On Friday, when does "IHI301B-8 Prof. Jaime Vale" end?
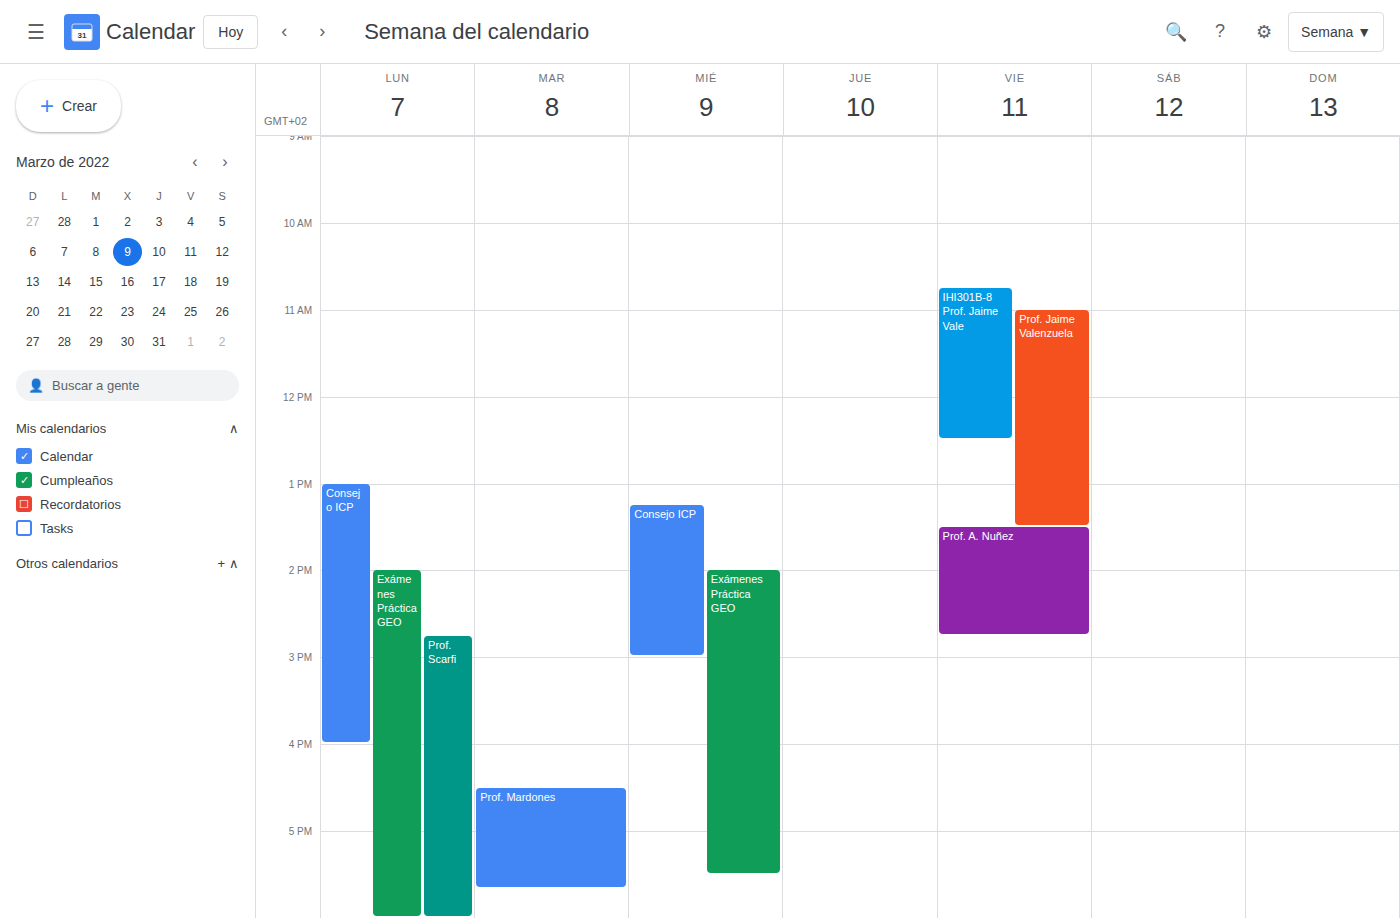
12:30 PM